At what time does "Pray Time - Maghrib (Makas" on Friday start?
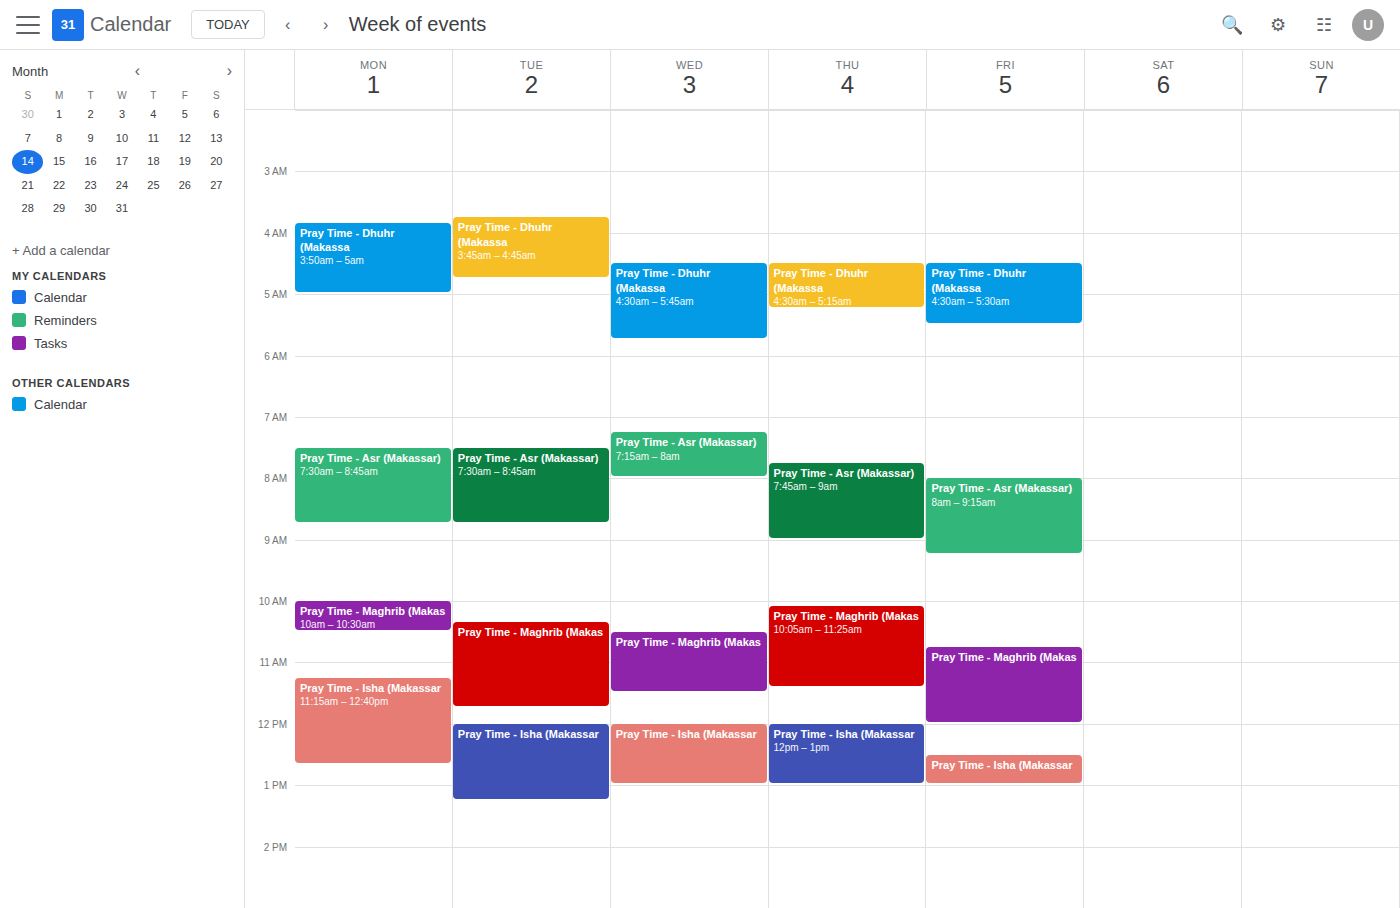
10:45 AM